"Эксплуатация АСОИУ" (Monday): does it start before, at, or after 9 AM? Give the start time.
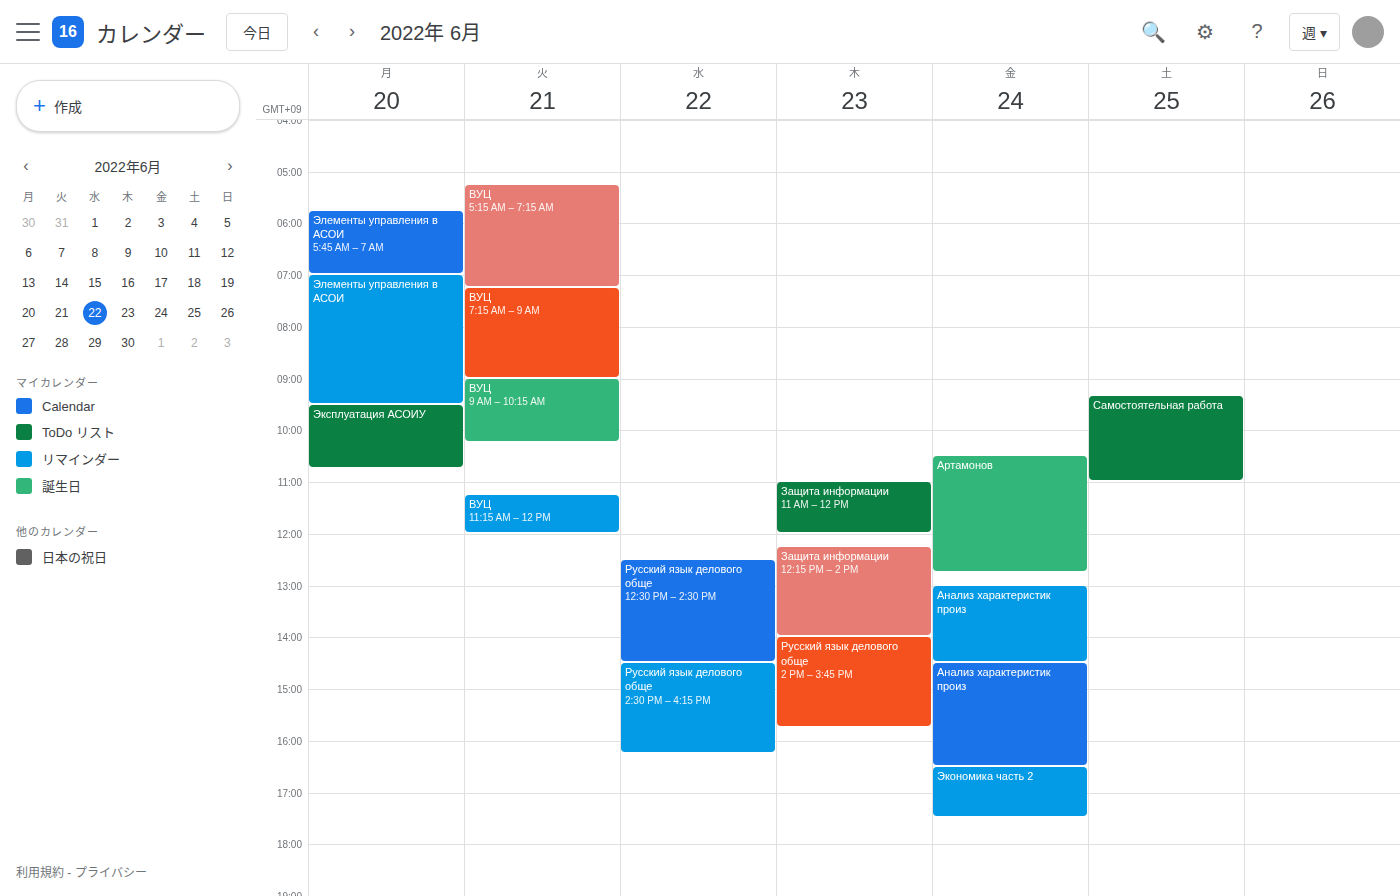
9:30 AM -- after 9 AM, 30 minutes below the 9 AM line.